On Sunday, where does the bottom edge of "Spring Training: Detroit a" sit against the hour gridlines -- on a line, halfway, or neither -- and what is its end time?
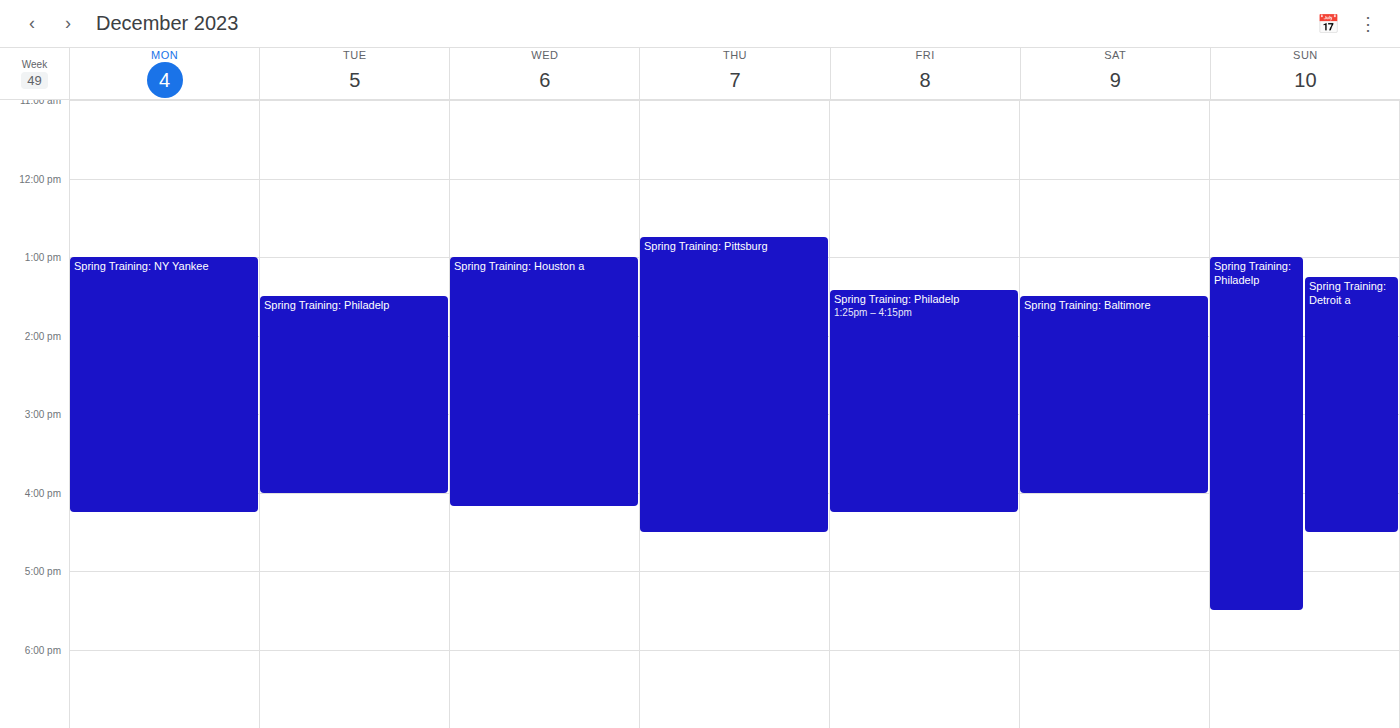
4:30 PM -- halfway between the 4 PM and 5 PM lines.